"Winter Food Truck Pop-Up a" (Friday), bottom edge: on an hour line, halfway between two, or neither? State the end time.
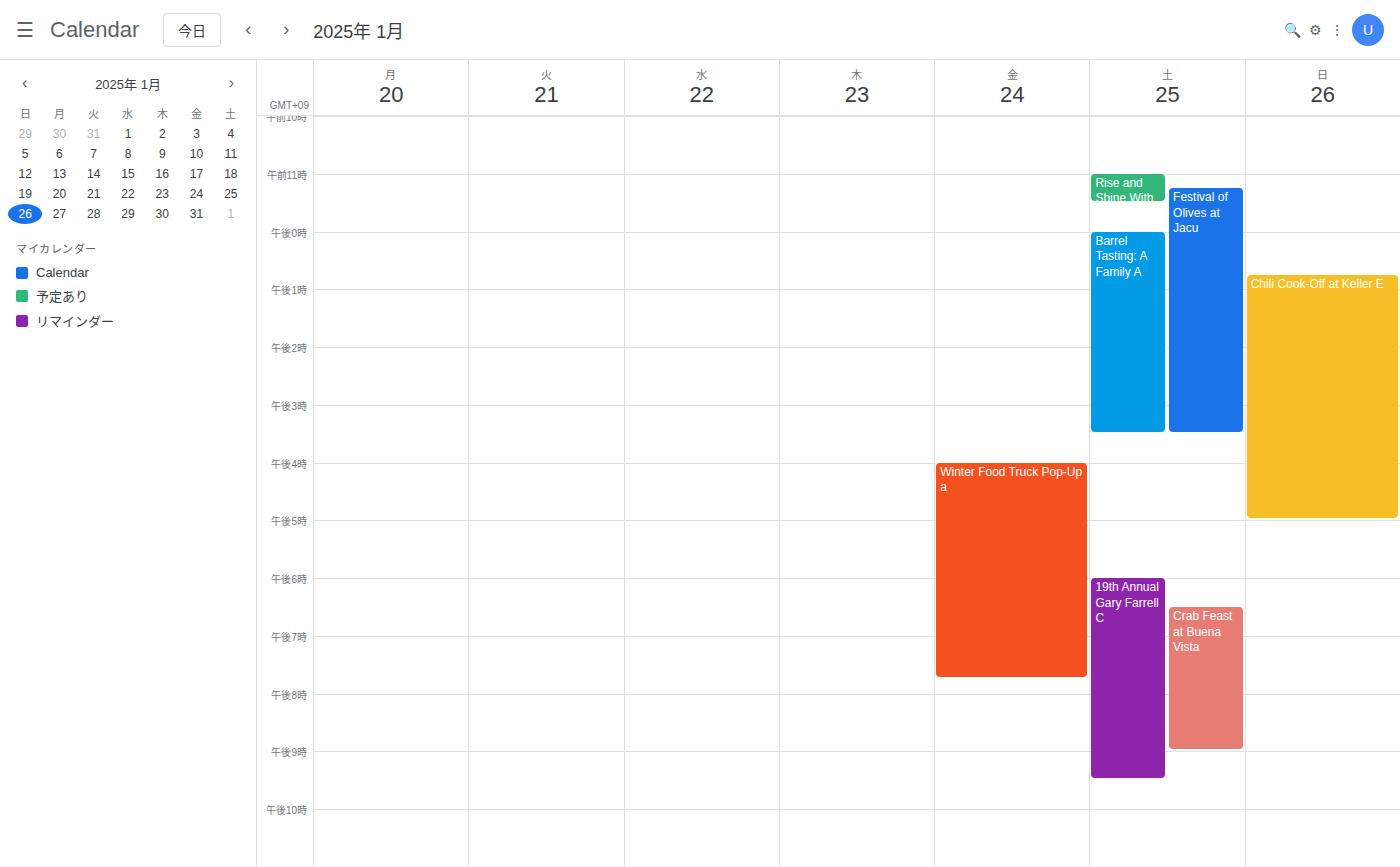
7:45 PM -- neither: three quarters of the way from the 7 PM line to the 8 PM line.